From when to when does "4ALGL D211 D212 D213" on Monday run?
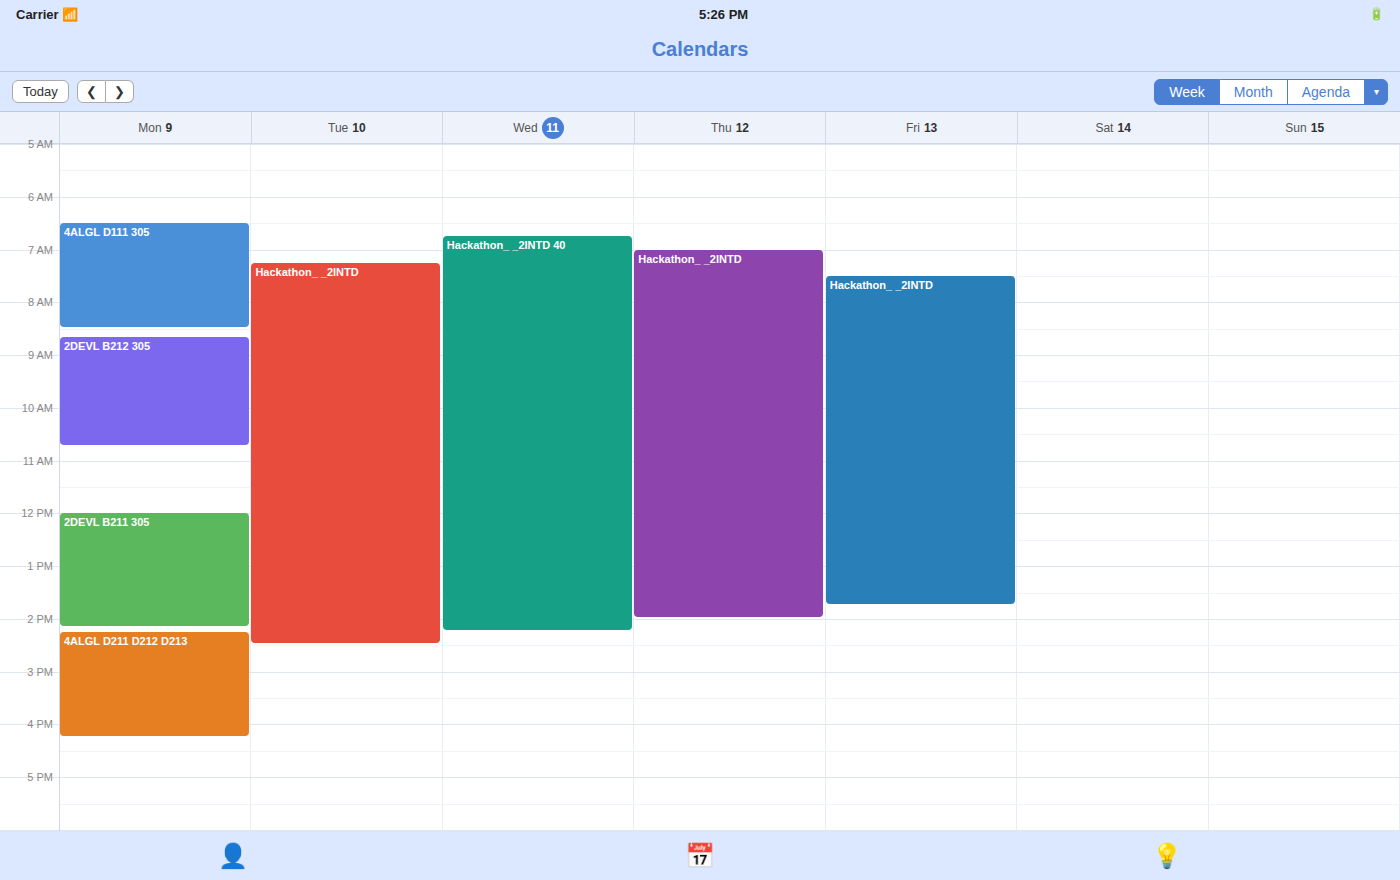
2:15 PM to 4:15 PM